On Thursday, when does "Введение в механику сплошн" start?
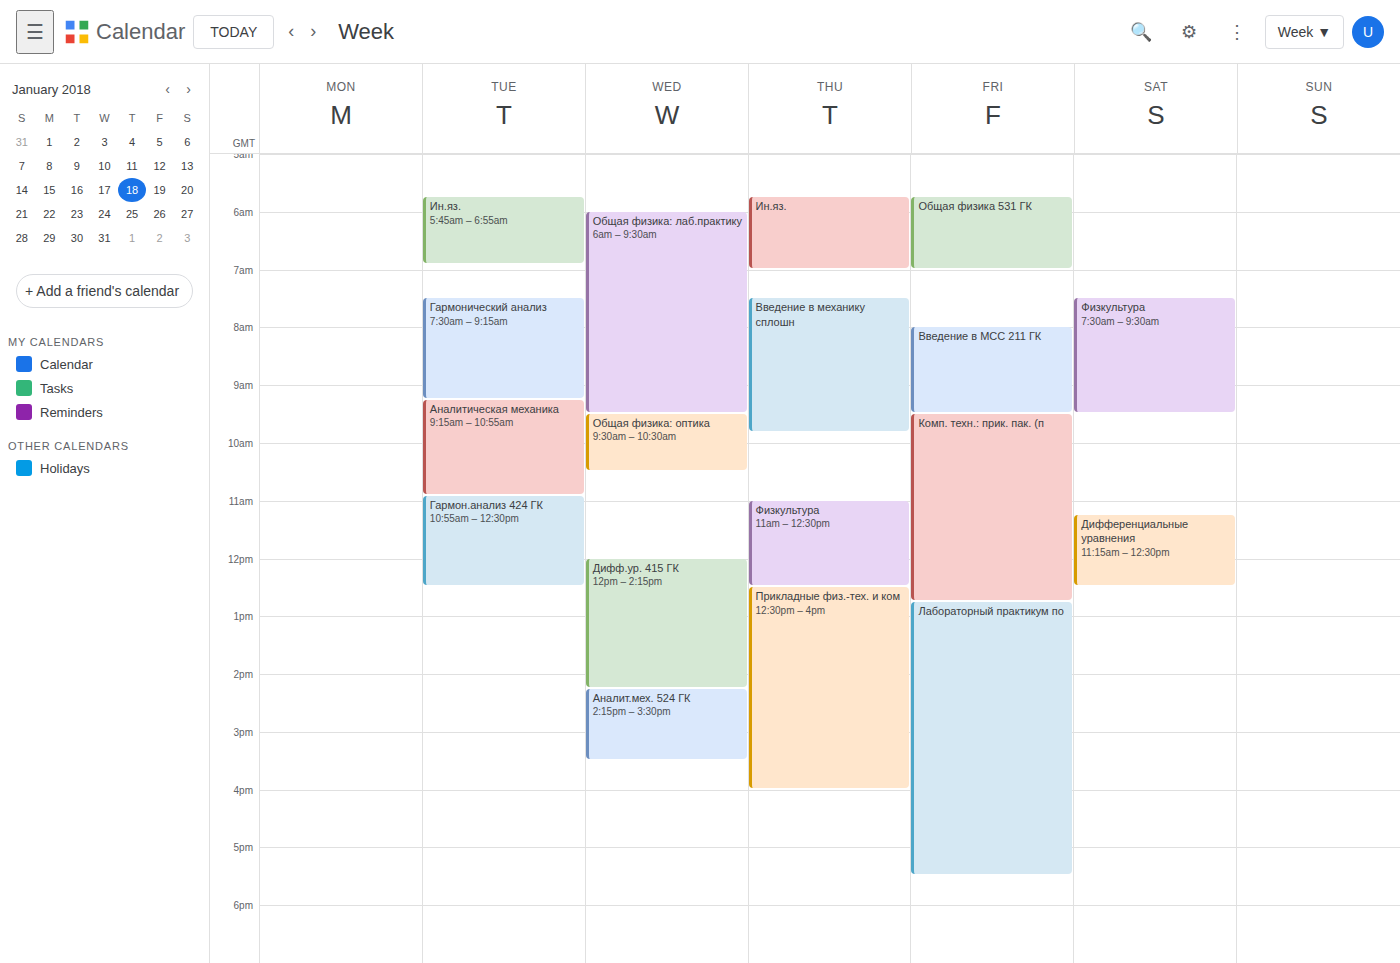
7:30 AM